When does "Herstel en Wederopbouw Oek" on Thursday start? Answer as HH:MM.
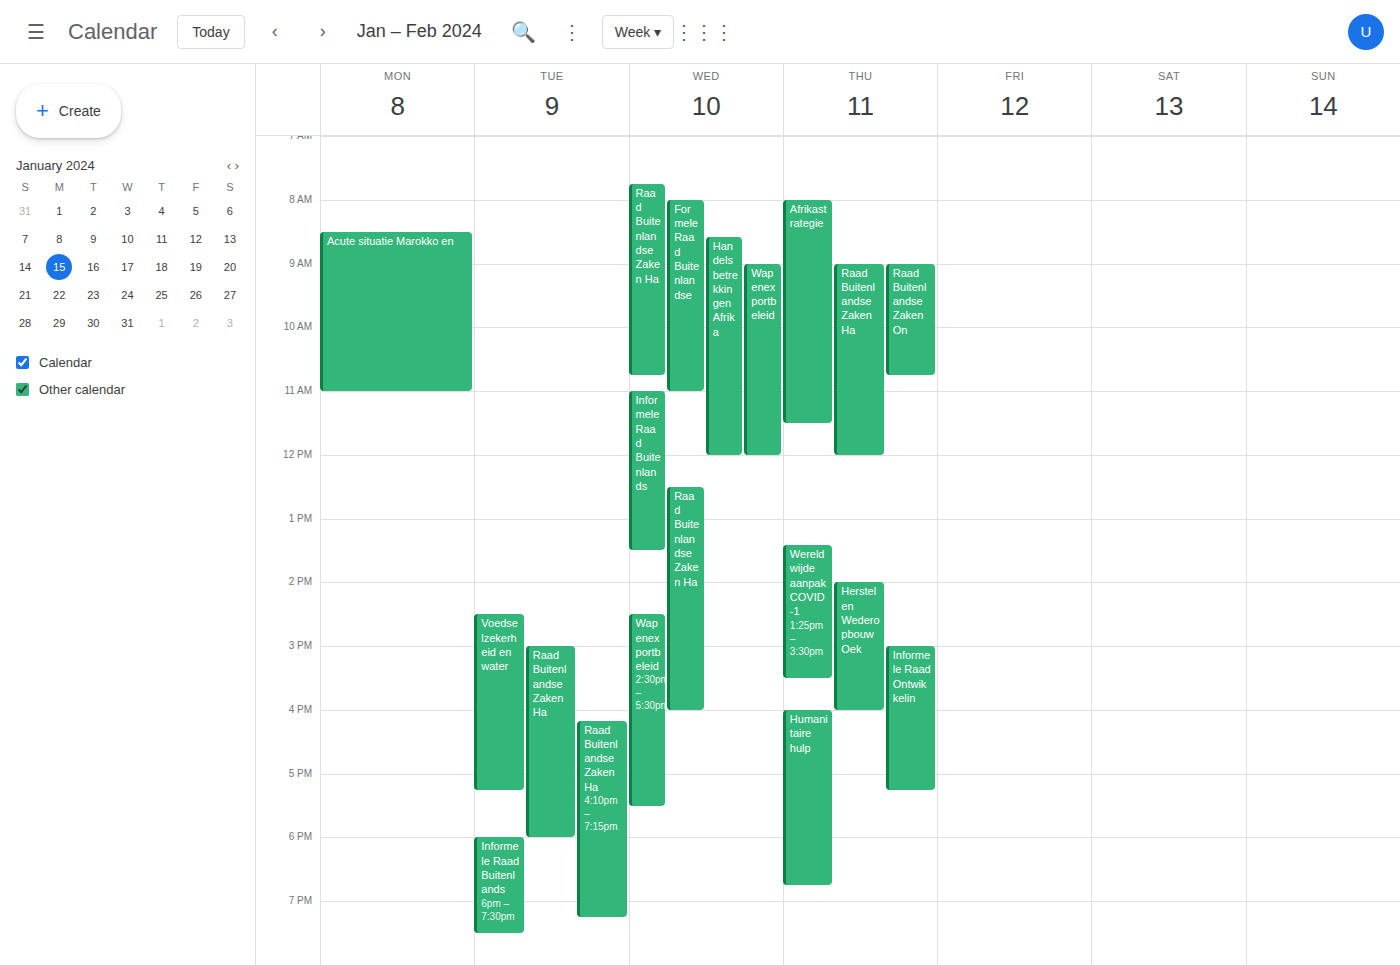
14:00